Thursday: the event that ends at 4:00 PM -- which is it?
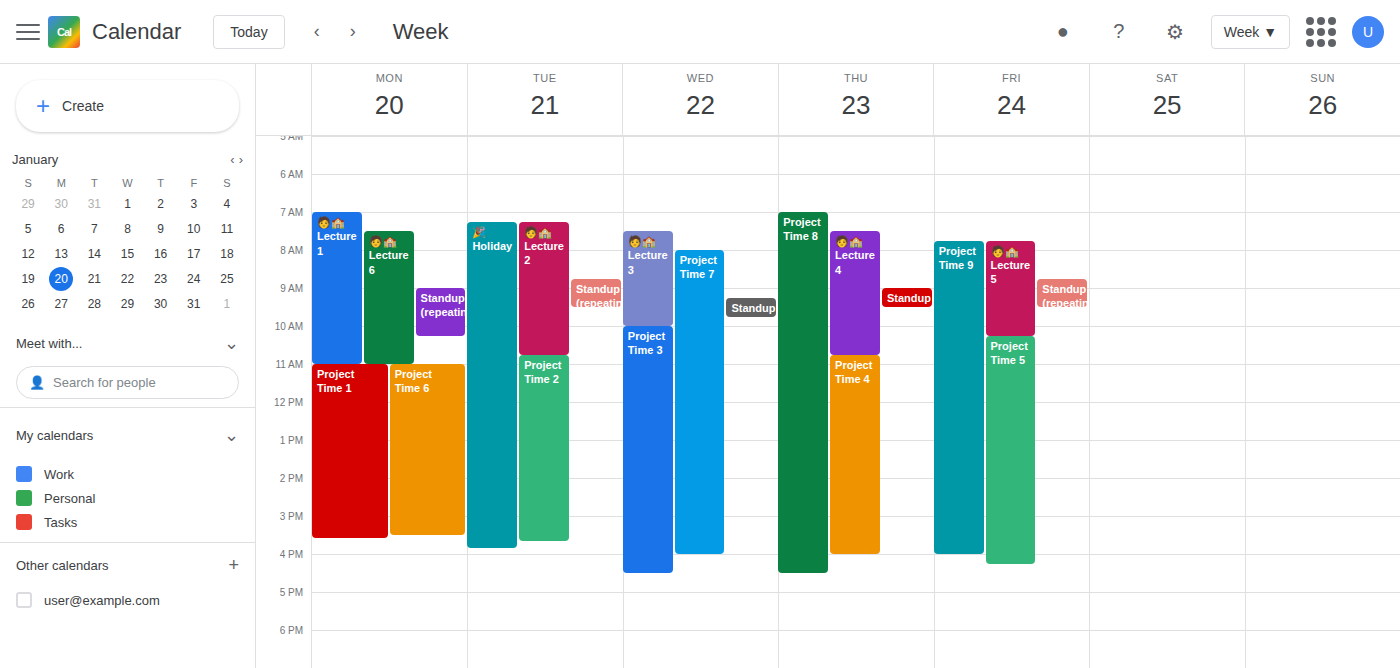
"Project Time 4"